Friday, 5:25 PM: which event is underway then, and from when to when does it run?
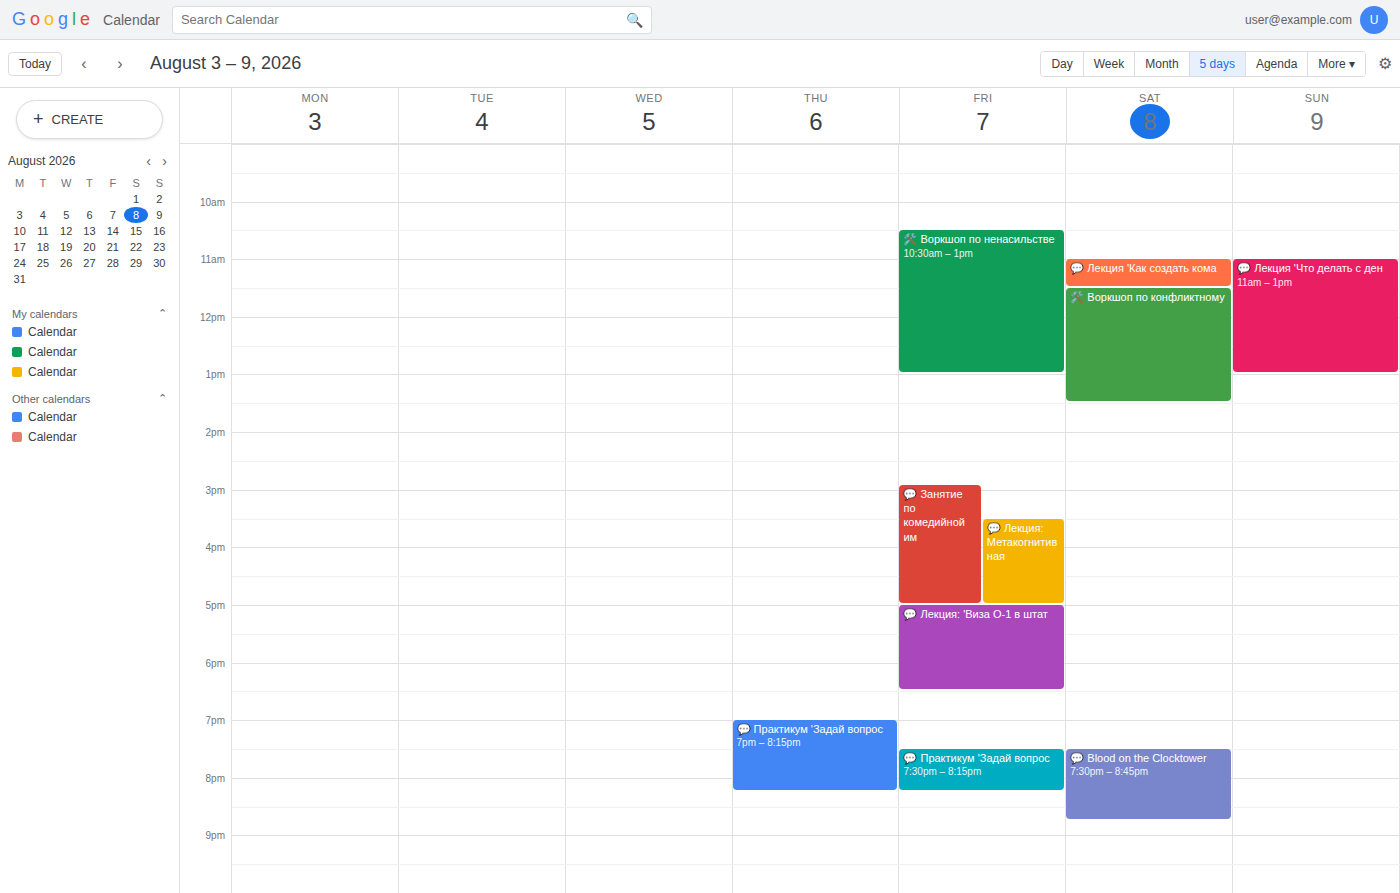
"💬 Лекция: 'Виза О-1 в штат", 5:00 PM to 6:30 PM